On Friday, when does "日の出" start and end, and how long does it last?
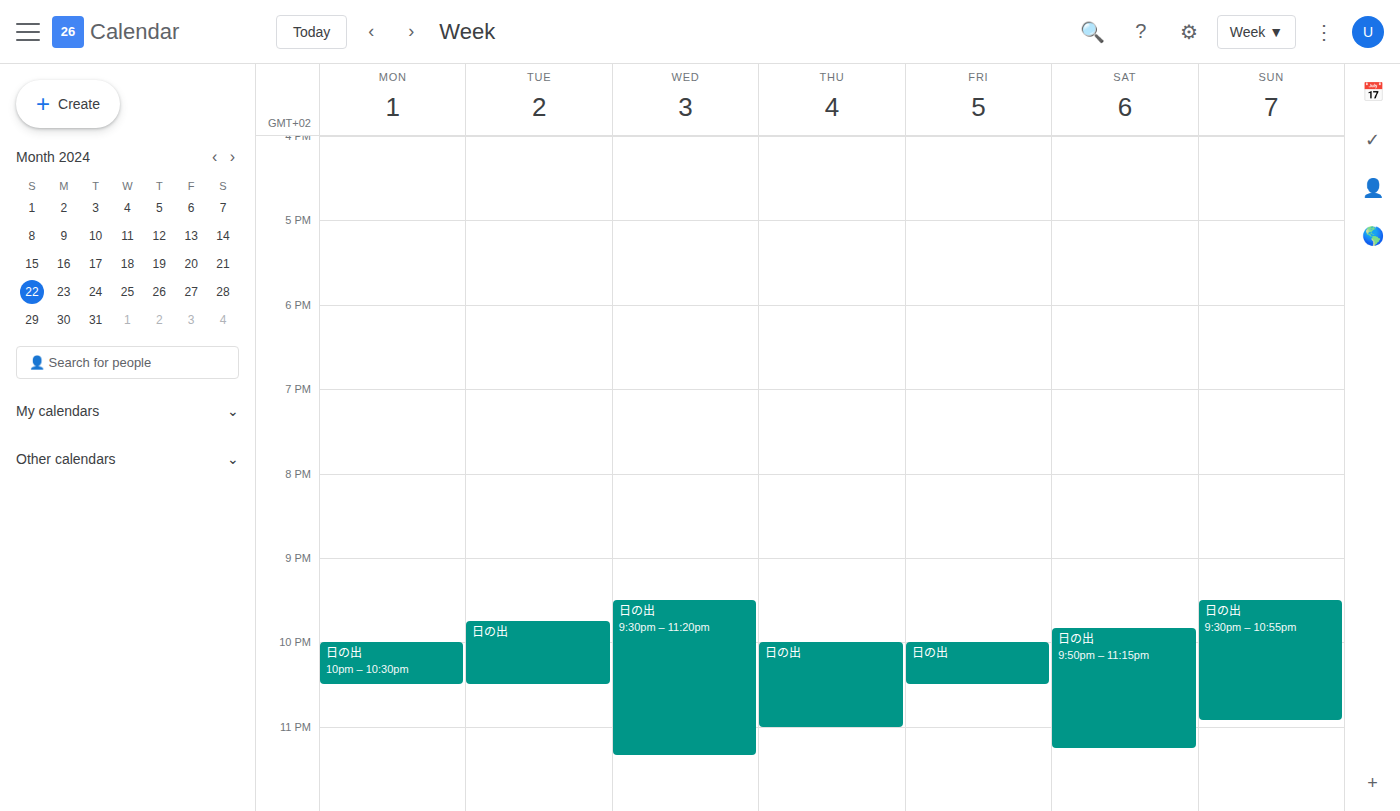
10:00 PM to 10:30 PM, 30 minutes